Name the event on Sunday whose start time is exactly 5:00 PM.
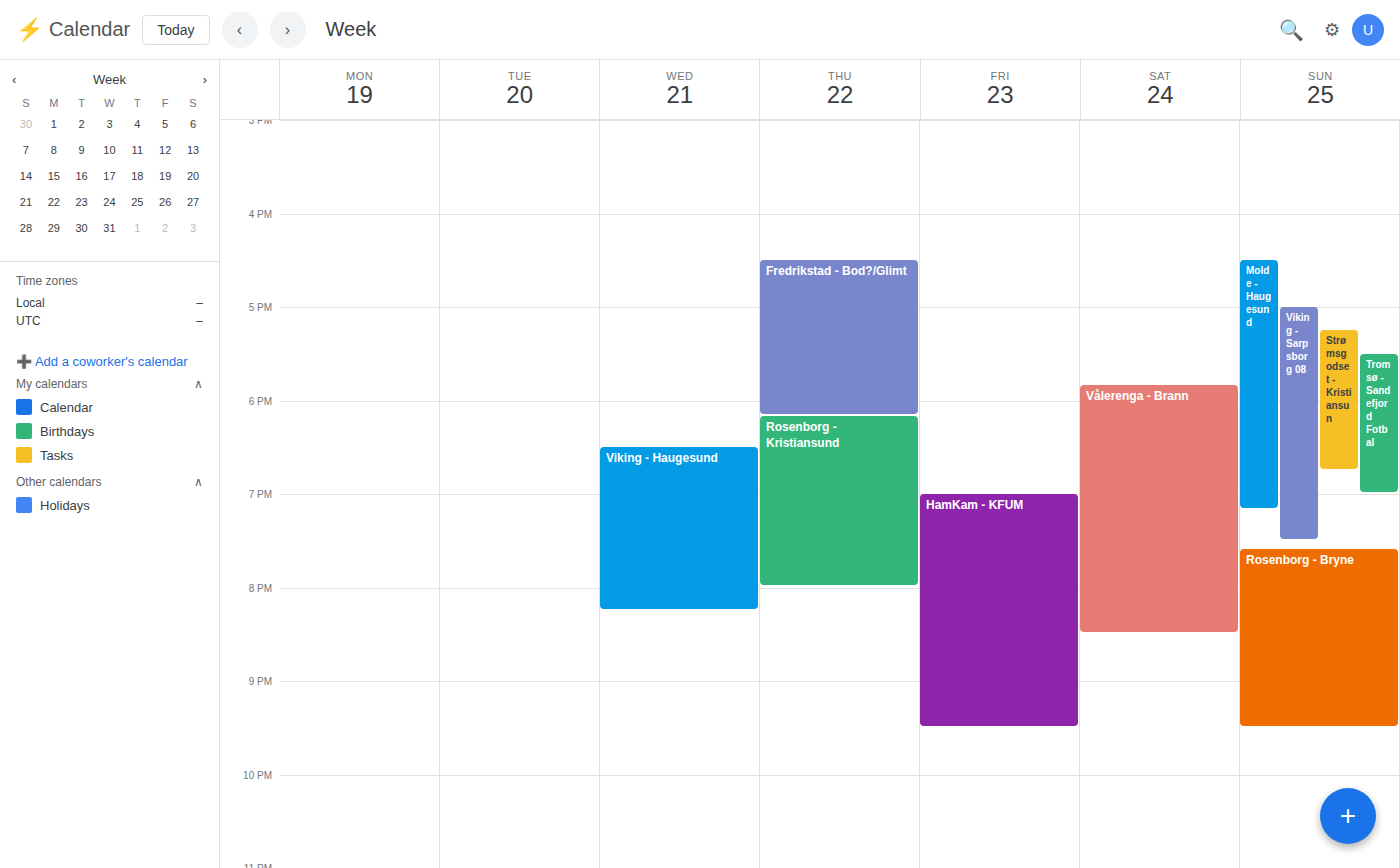
"Viking - Sarpsborg 08"